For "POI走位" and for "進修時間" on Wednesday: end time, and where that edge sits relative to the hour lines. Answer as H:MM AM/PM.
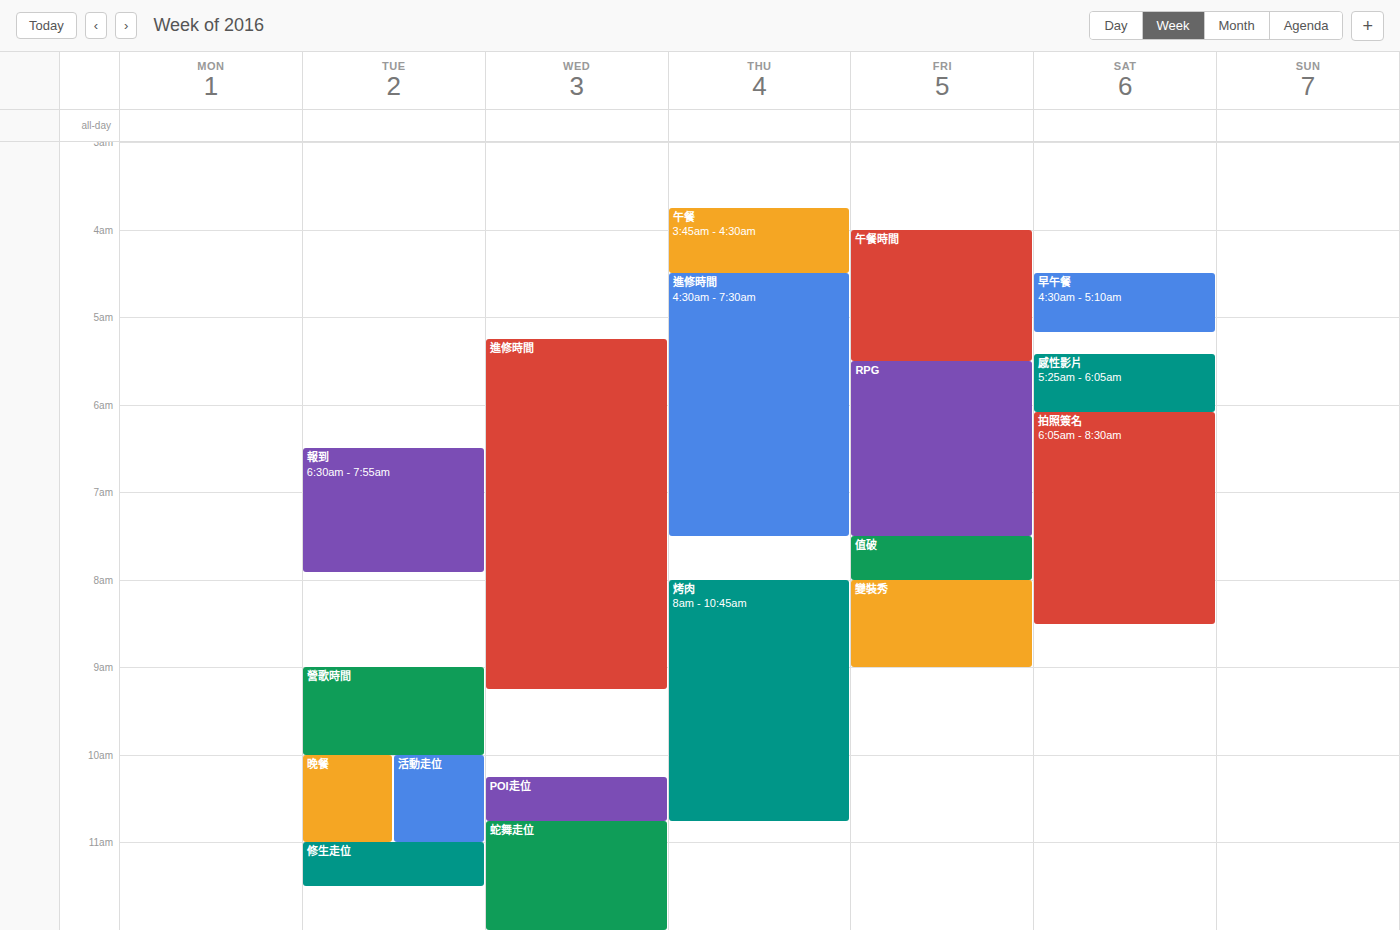
"POI走位": 10:45 AM, neither: three quarters of the way from the 10 AM line to the 11 AM line. "進修時間": 9:15 AM, neither: a quarter of the way from the 9 AM line to the 10 AM line.